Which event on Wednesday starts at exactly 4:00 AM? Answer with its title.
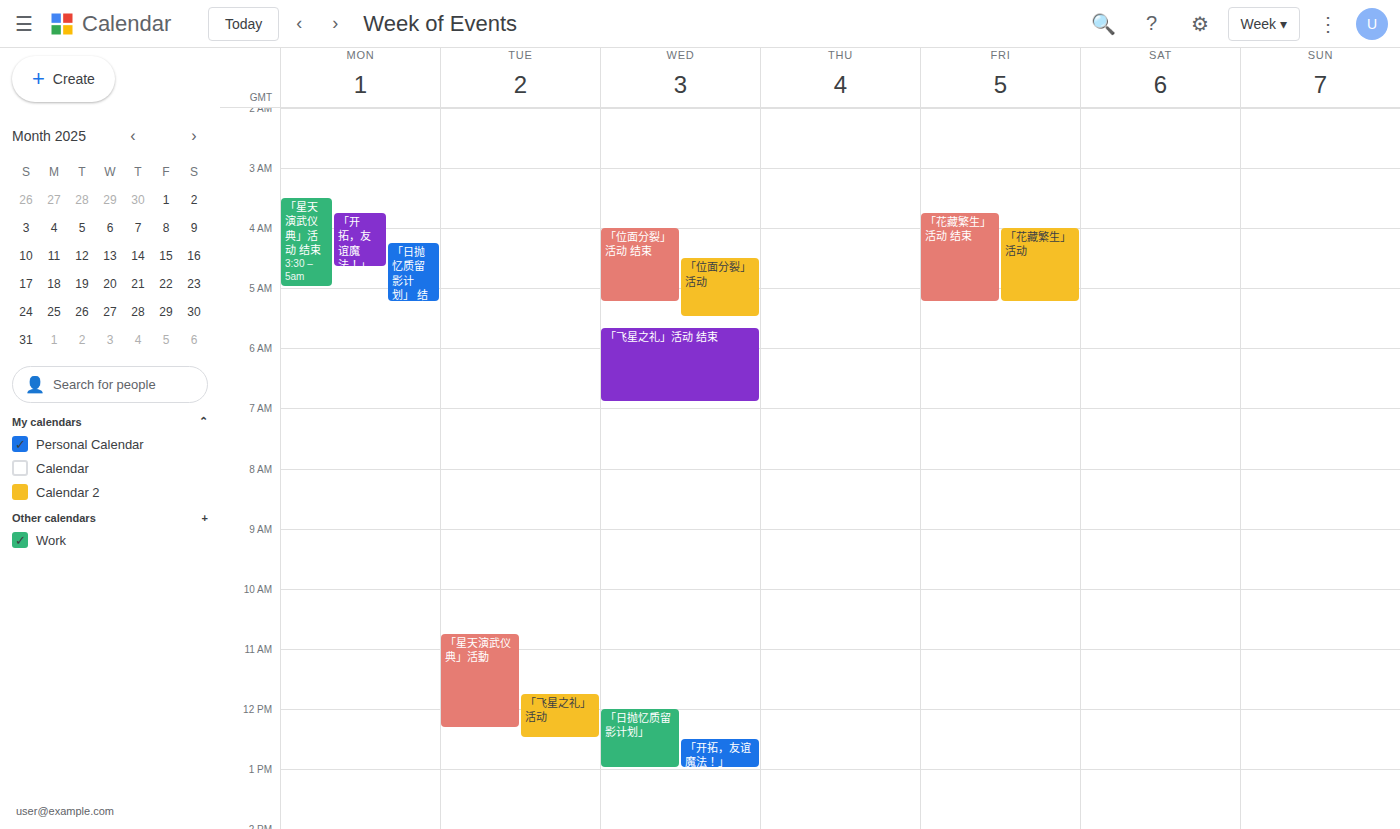
"「位面分裂」活动 结束"